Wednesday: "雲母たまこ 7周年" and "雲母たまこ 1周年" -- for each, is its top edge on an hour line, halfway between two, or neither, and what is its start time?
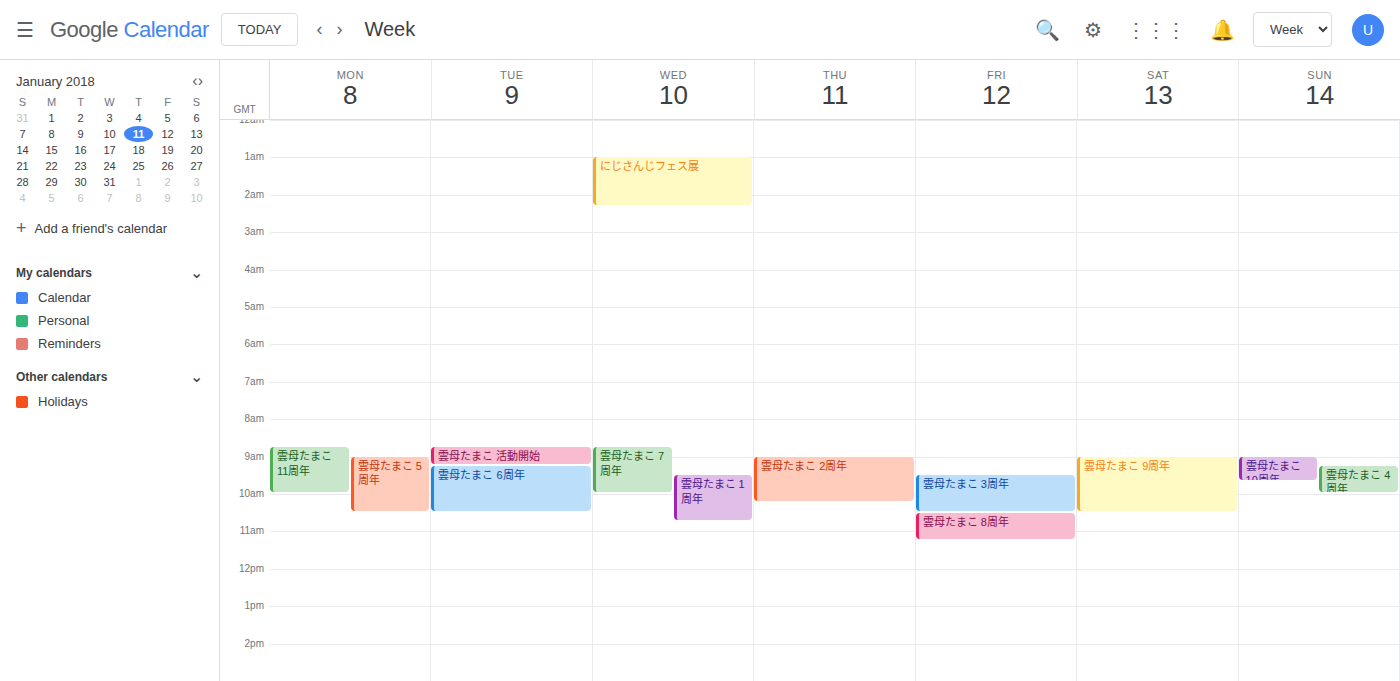
"雲母たまこ 7周年": 08:45, neither: three quarters of the way from the 08:00 line to the 09:00 line. "雲母たまこ 1周年": 09:30, halfway between the 09:00 and 10:00 lines.